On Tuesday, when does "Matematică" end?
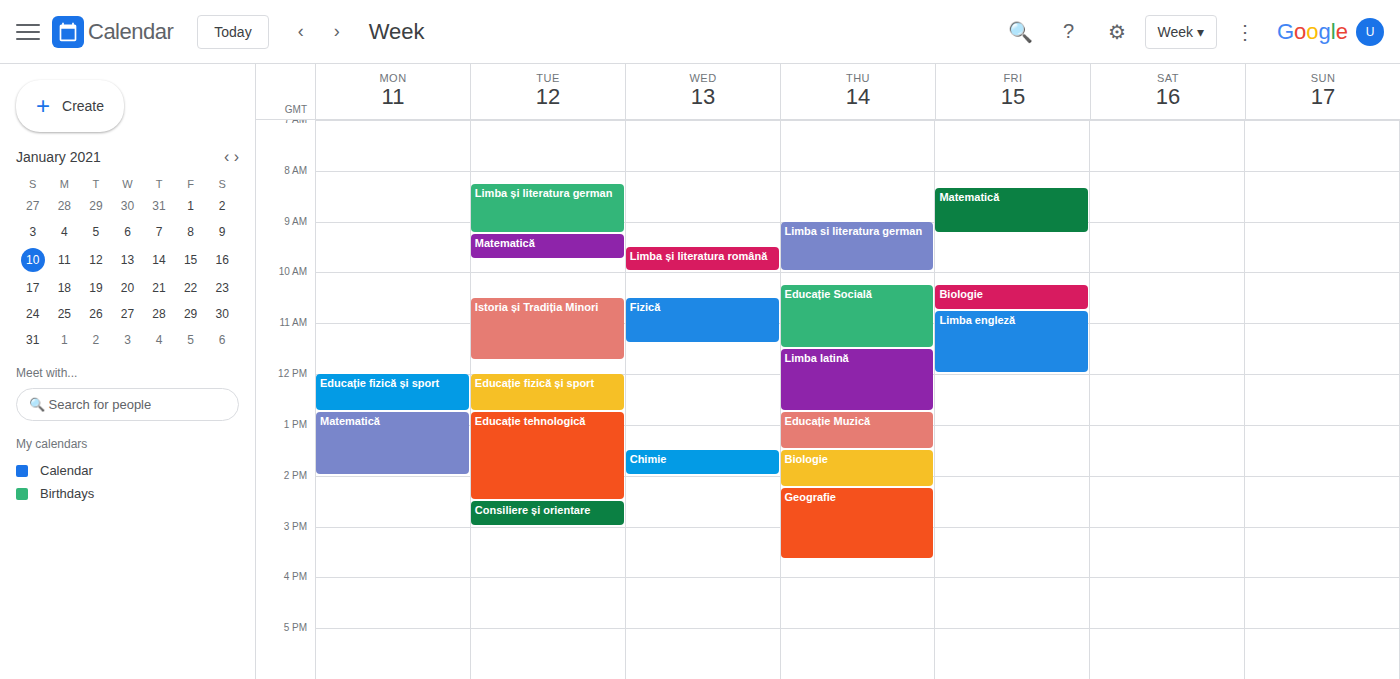
9:45 AM